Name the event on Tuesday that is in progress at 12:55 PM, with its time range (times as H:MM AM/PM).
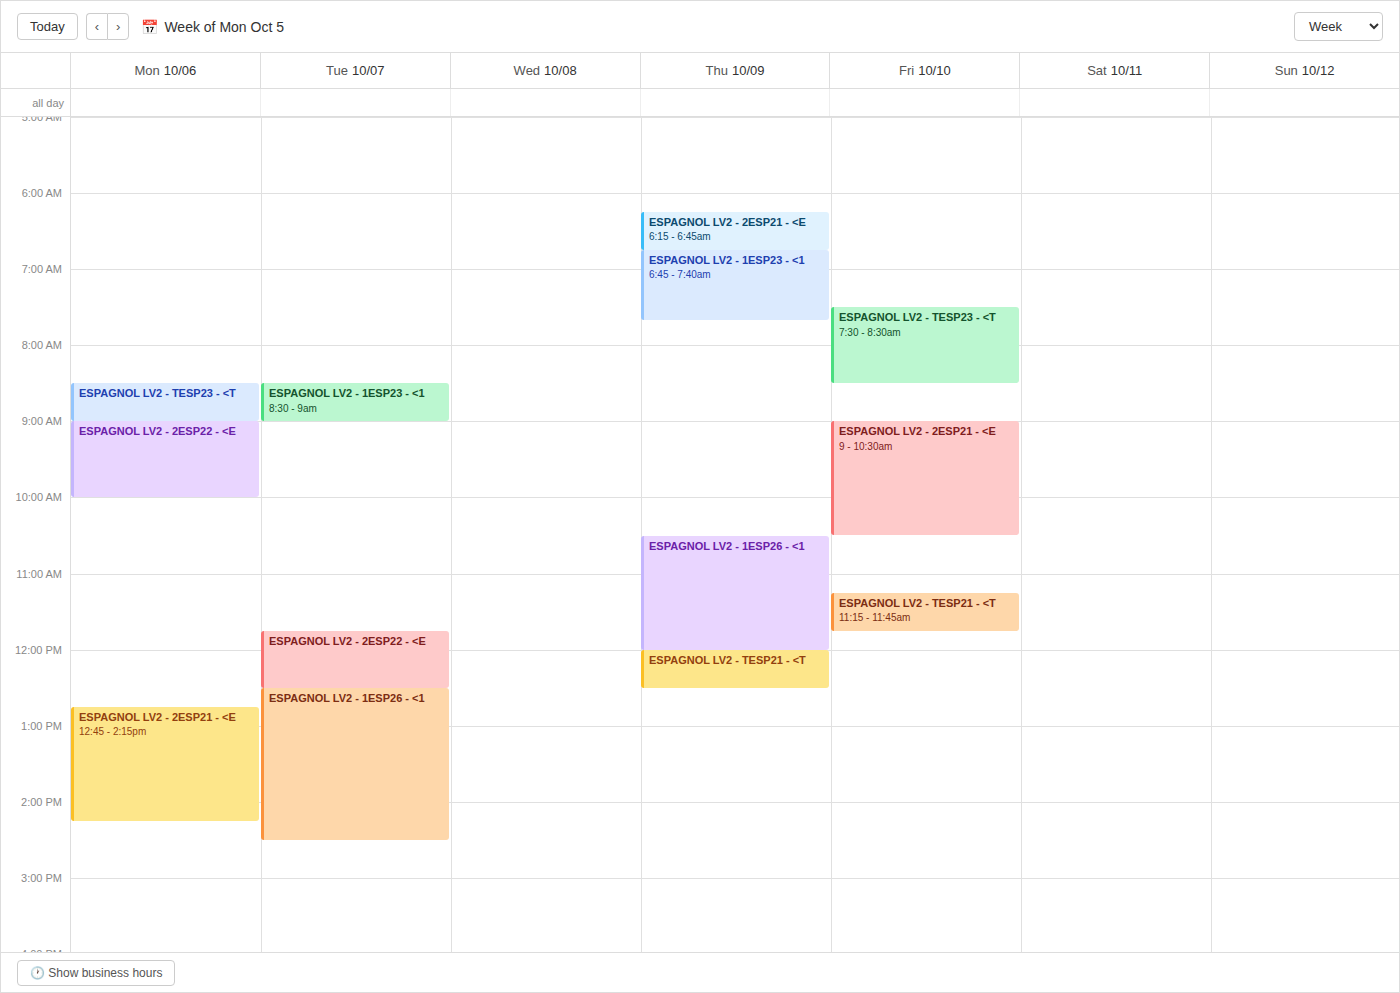
"ESPAGNOL LV2 - 1ESP26 - <1", 12:30 PM to 2:30 PM